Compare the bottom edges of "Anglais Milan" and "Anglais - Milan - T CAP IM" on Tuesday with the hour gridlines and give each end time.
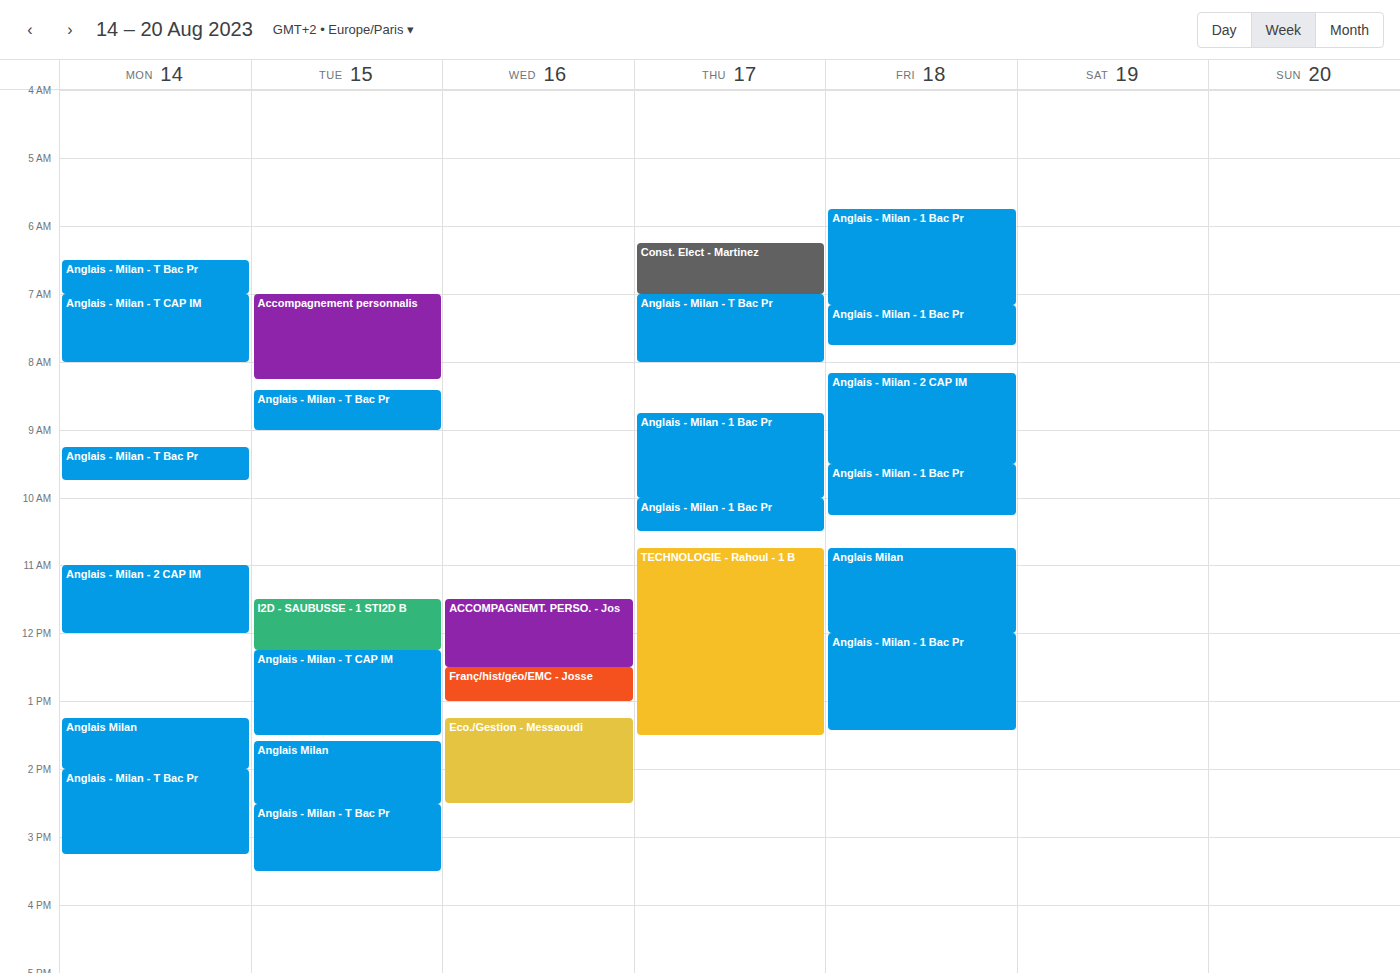
"Anglais Milan": 2:30 PM, halfway between the 2 PM and 3 PM lines. "Anglais - Milan - T CAP IM": 1:30 PM, halfway between the 1 PM and 2 PM lines.